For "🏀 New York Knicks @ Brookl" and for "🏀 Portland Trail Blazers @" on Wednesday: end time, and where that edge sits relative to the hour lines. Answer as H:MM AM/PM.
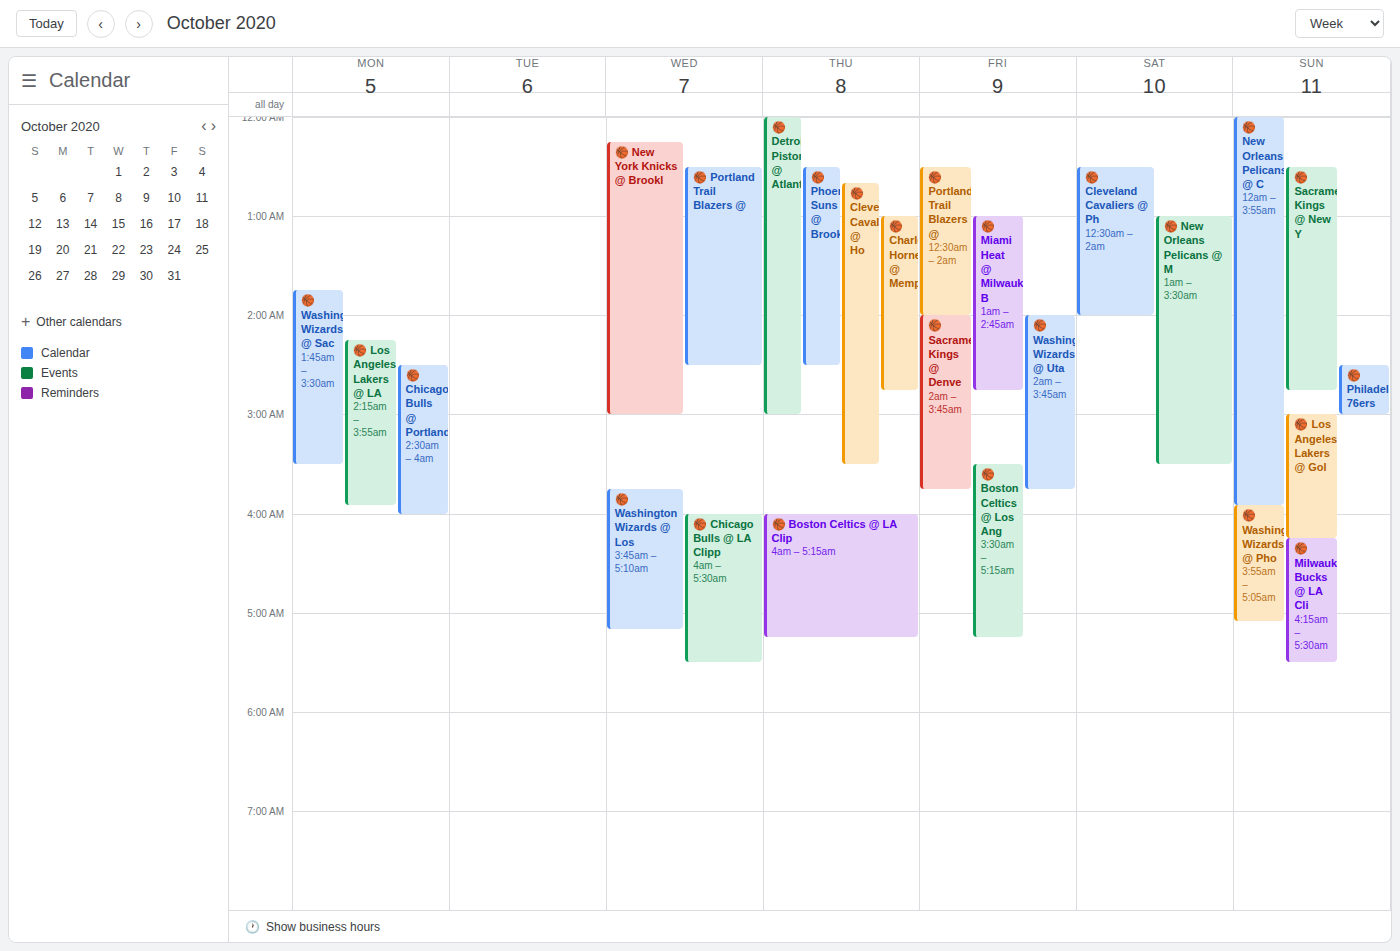
"🏀 New York Knicks @ Brookl": 3:00 AM, exactly on the 3 AM line. "🏀 Portland Trail Blazers @": 2:30 AM, halfway between the 2 AM and 3 AM lines.